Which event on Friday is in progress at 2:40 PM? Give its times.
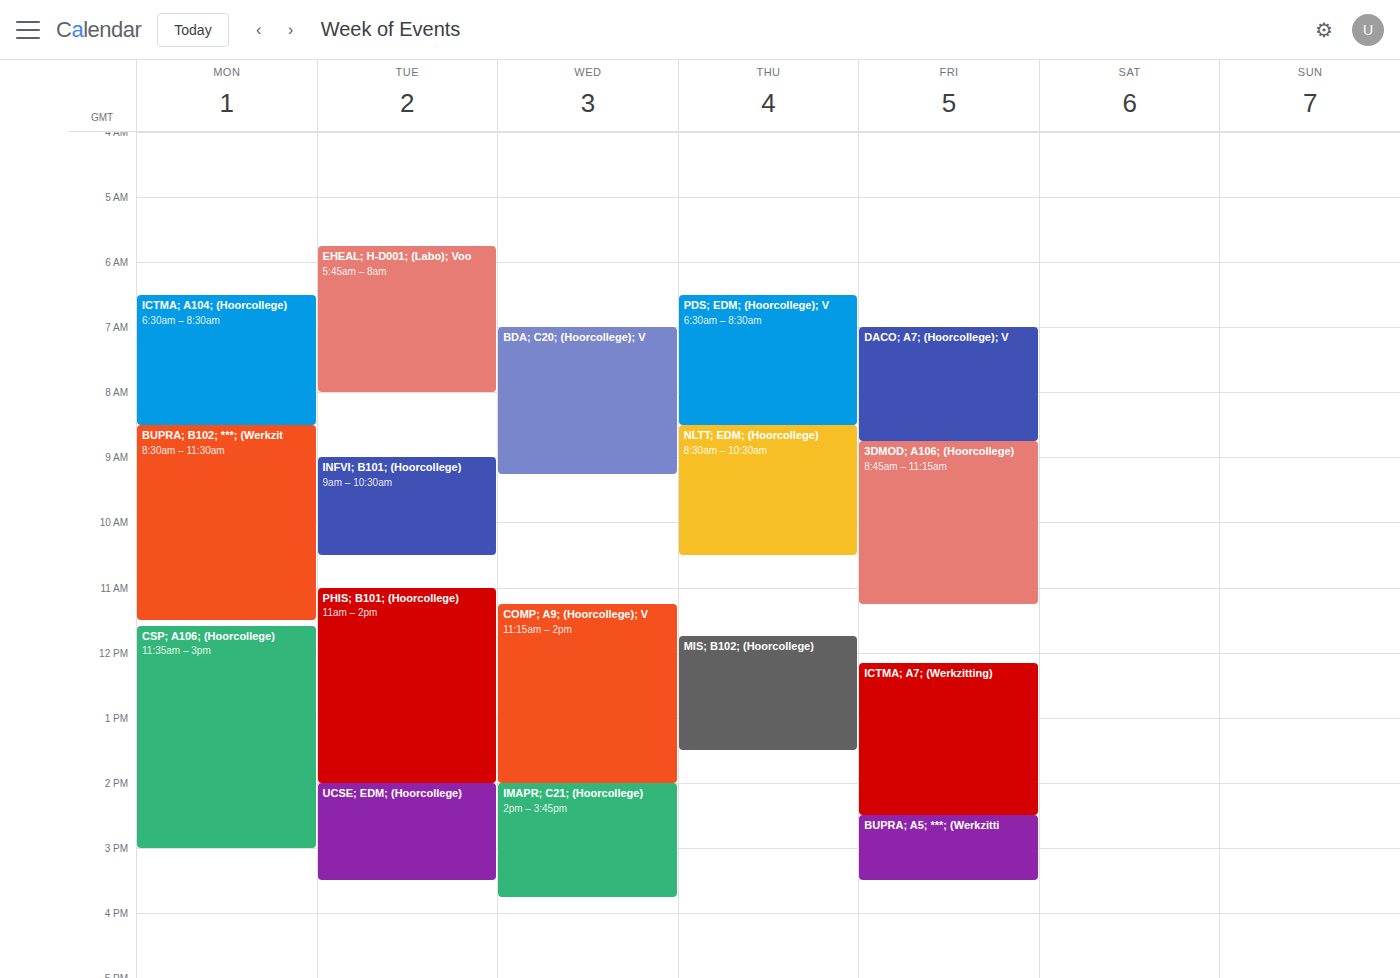
"BUPRA; A5; ***; (Werkzitti", 2:30 PM to 3:30 PM